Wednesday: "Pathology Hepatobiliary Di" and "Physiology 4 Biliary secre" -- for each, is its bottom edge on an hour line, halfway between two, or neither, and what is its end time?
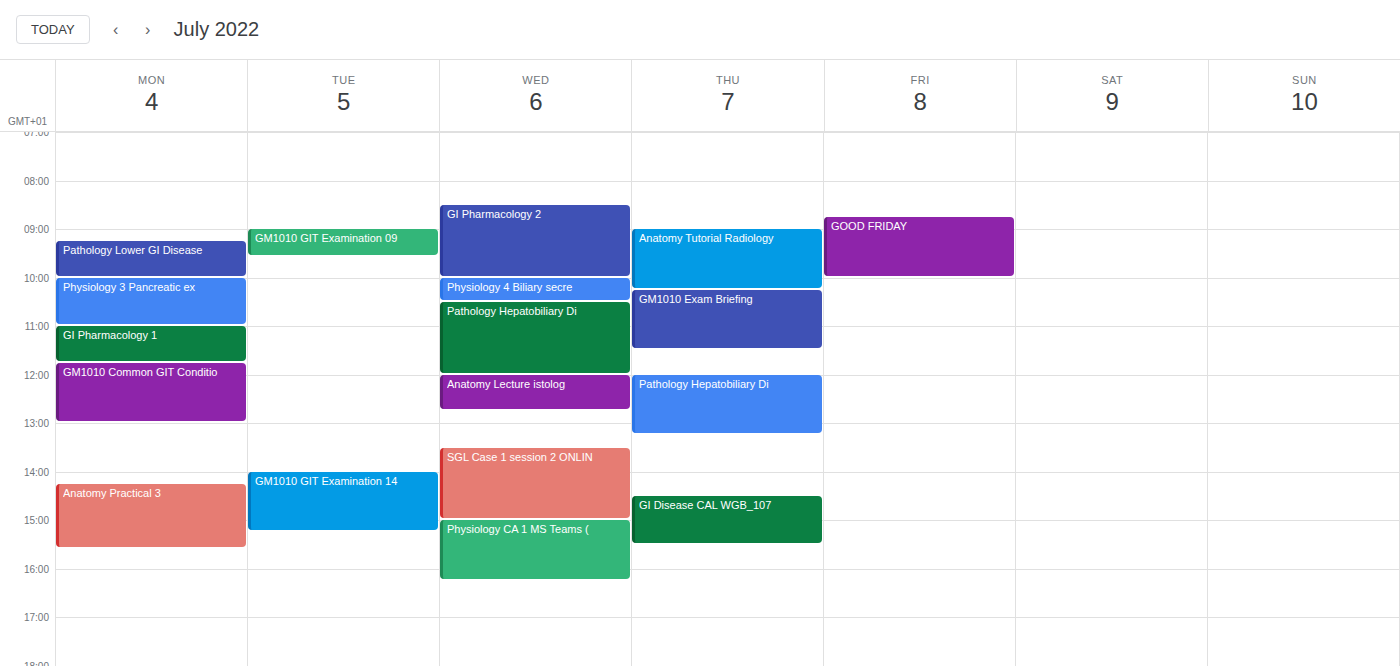
"Pathology Hepatobiliary Di": 12:00, exactly on the 12:00 line. "Physiology 4 Biliary secre": 10:30, halfway between the 10:00 and 11:00 lines.